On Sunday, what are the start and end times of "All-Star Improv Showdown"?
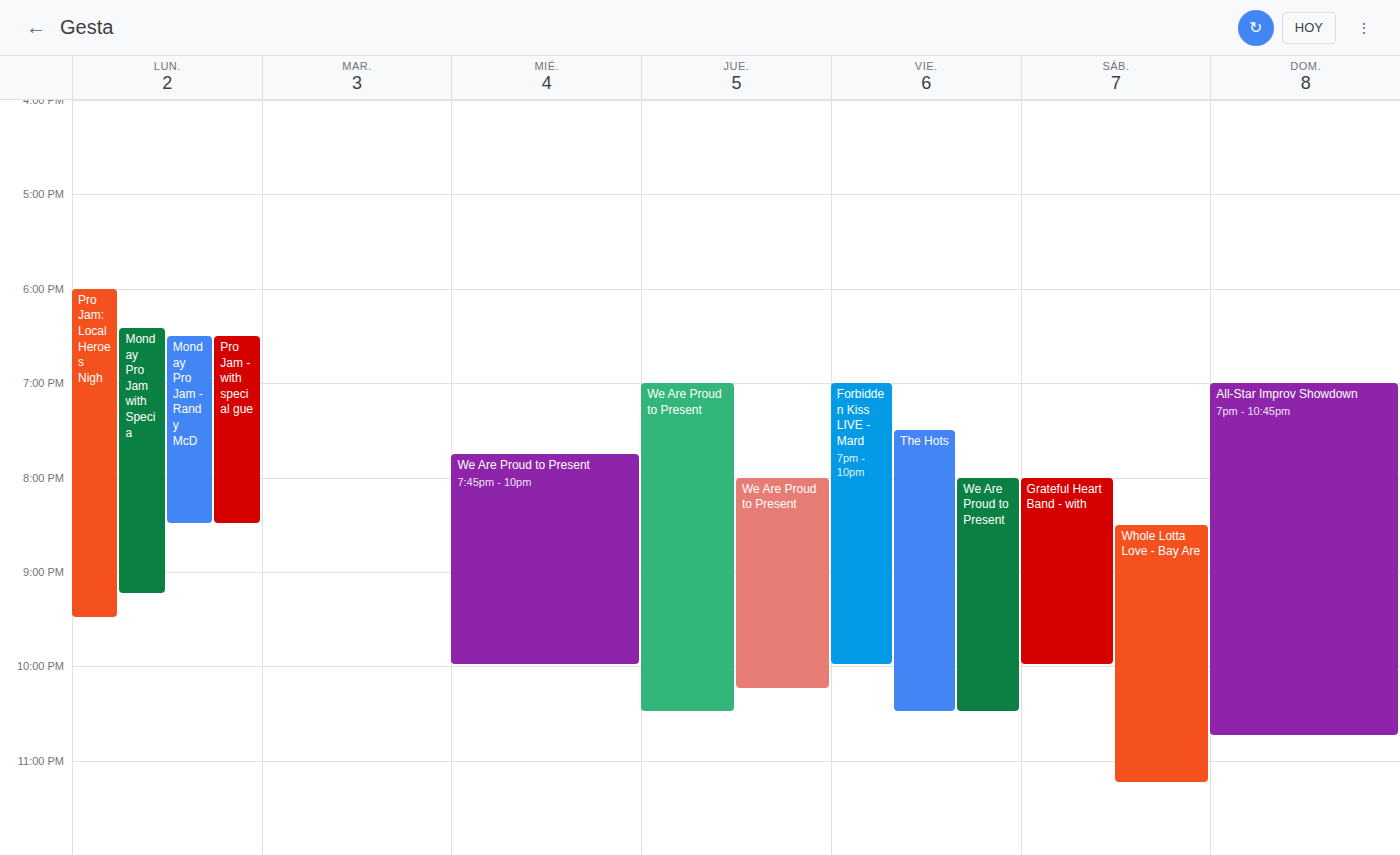
7:00 PM to 10:45 PM